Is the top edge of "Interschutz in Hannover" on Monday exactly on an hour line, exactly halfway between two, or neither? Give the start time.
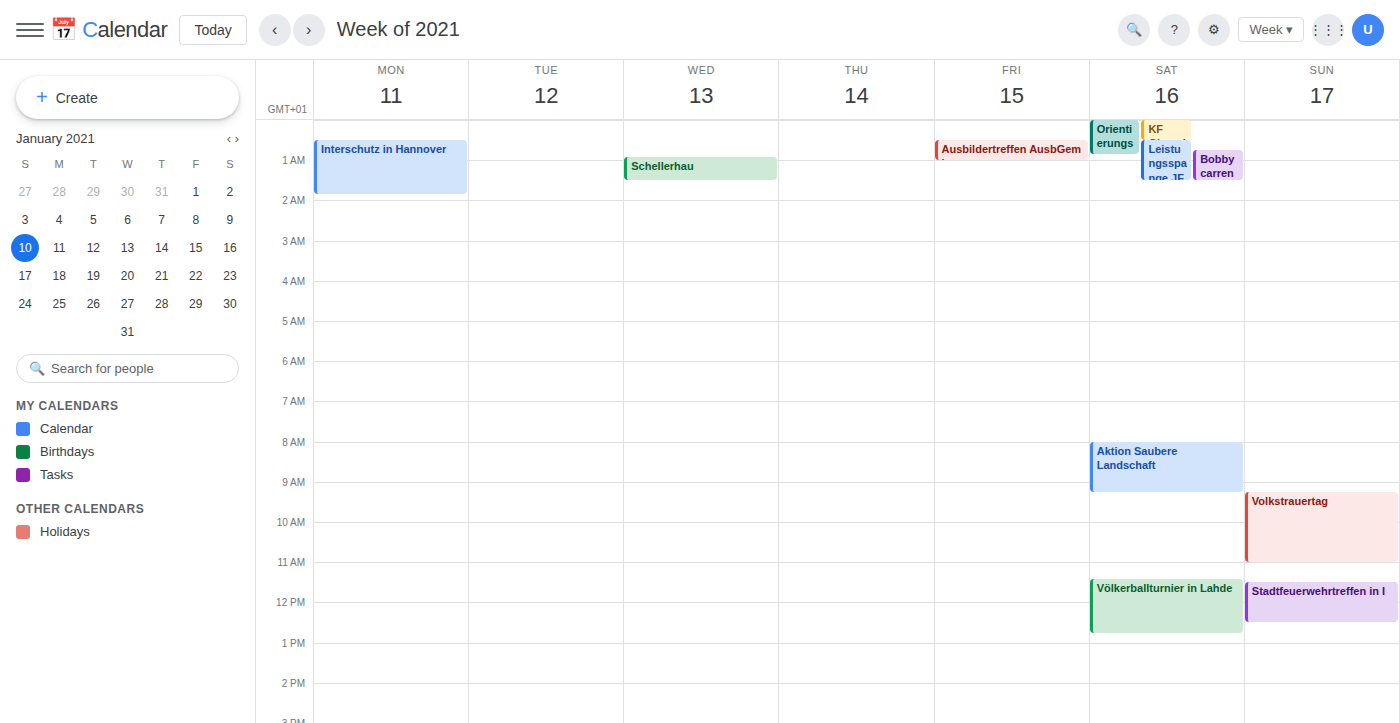
12:30 AM -- halfway between the 12 AM and 1 AM lines.